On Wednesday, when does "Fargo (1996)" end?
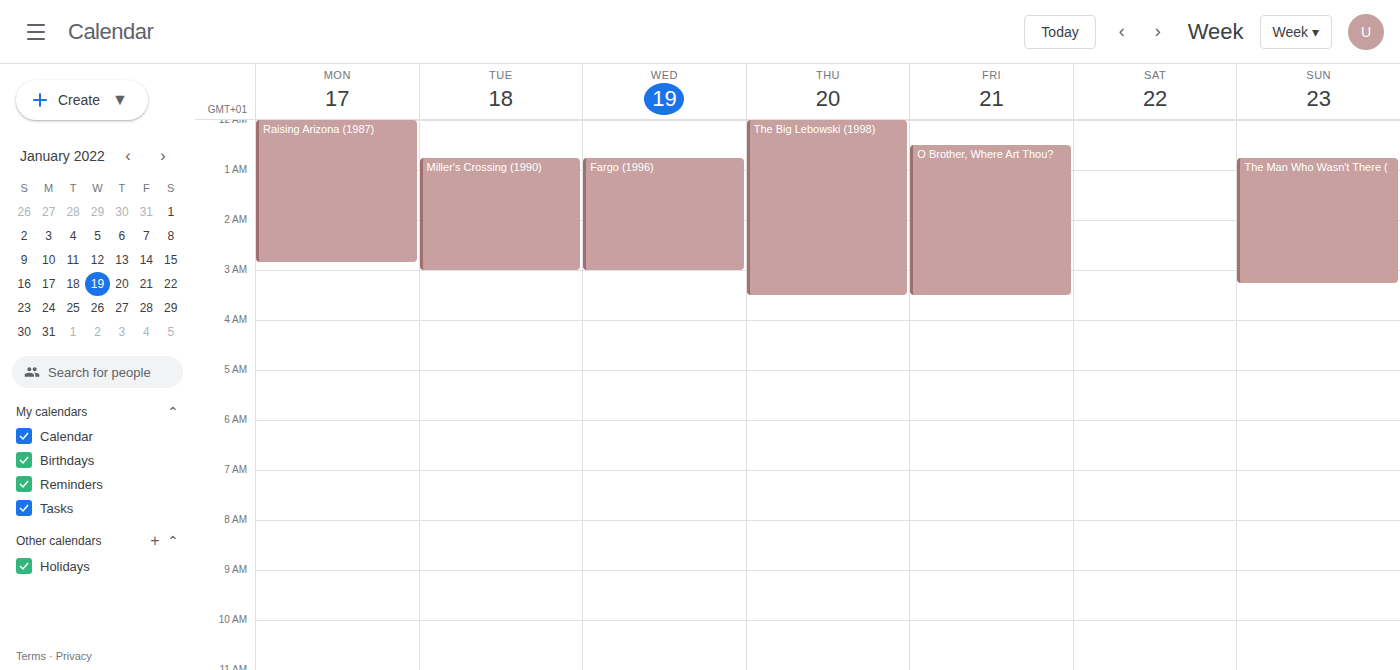
3:00 AM